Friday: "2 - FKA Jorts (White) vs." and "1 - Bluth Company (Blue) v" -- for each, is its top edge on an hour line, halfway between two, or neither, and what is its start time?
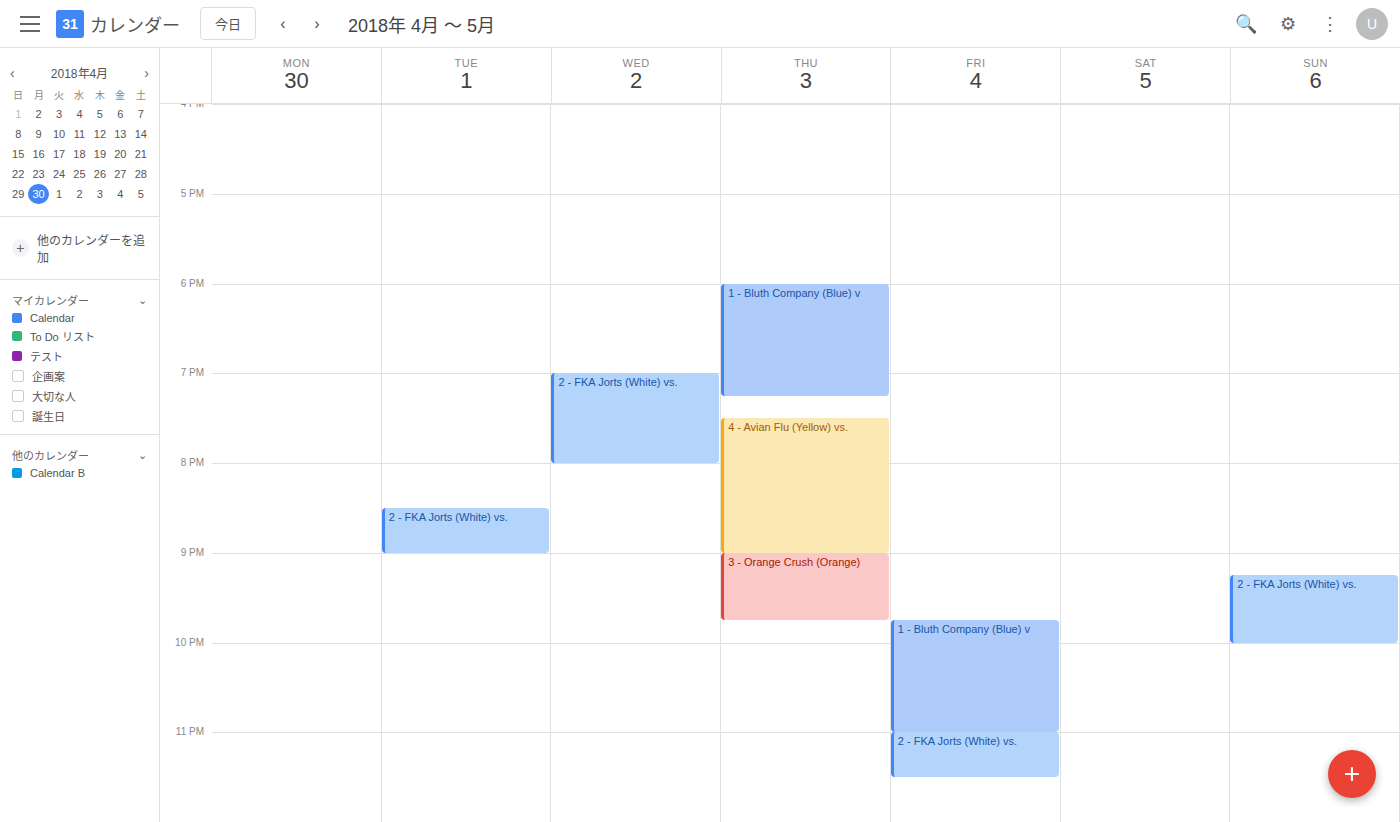
"2 - FKA Jorts (White) vs.": 11:00 PM, exactly on the 11 PM line. "1 - Bluth Company (Blue) v": 9:45 PM, neither: three quarters of the way from the 9 PM line to the 10 PM line.